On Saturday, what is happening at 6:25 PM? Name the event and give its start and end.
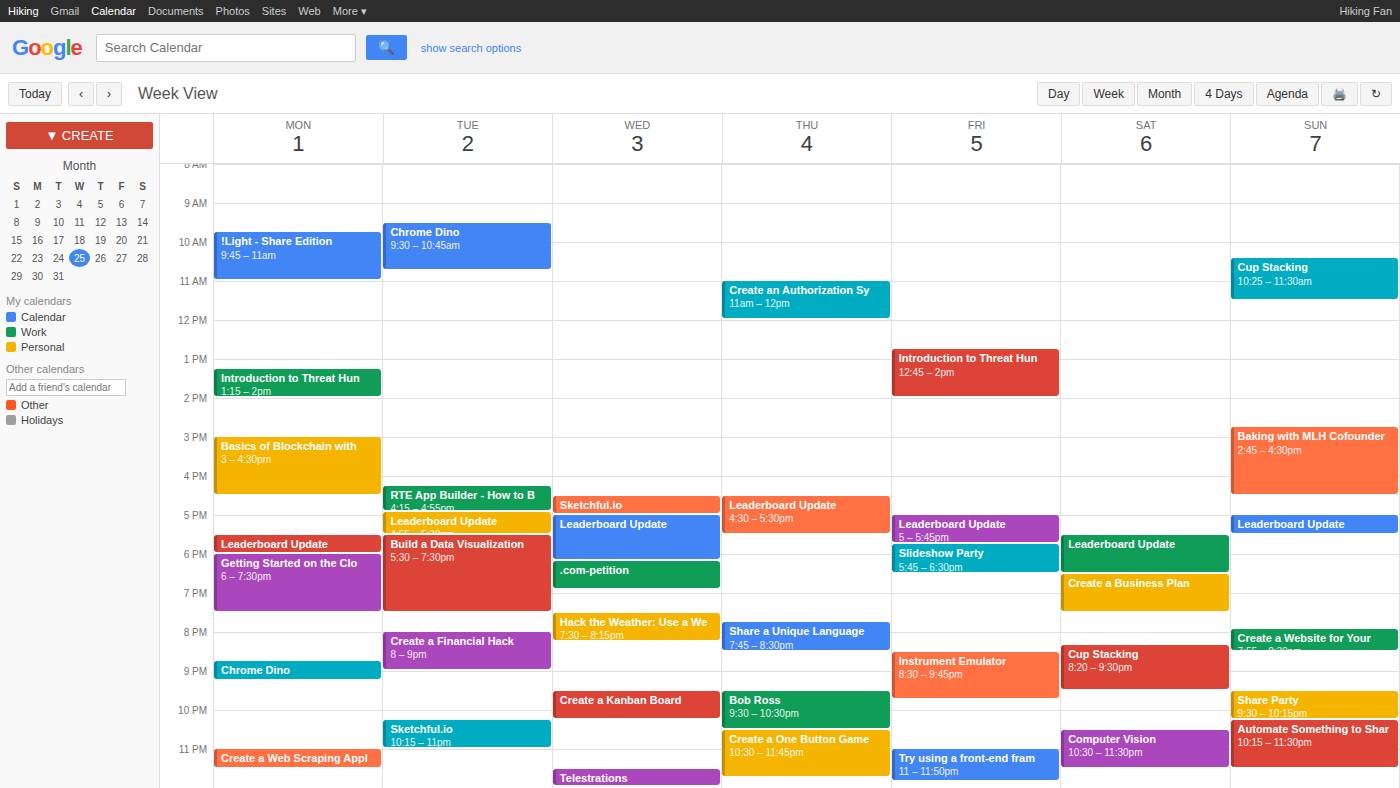
"Leaderboard Update", 5:30 PM to 6:30 PM